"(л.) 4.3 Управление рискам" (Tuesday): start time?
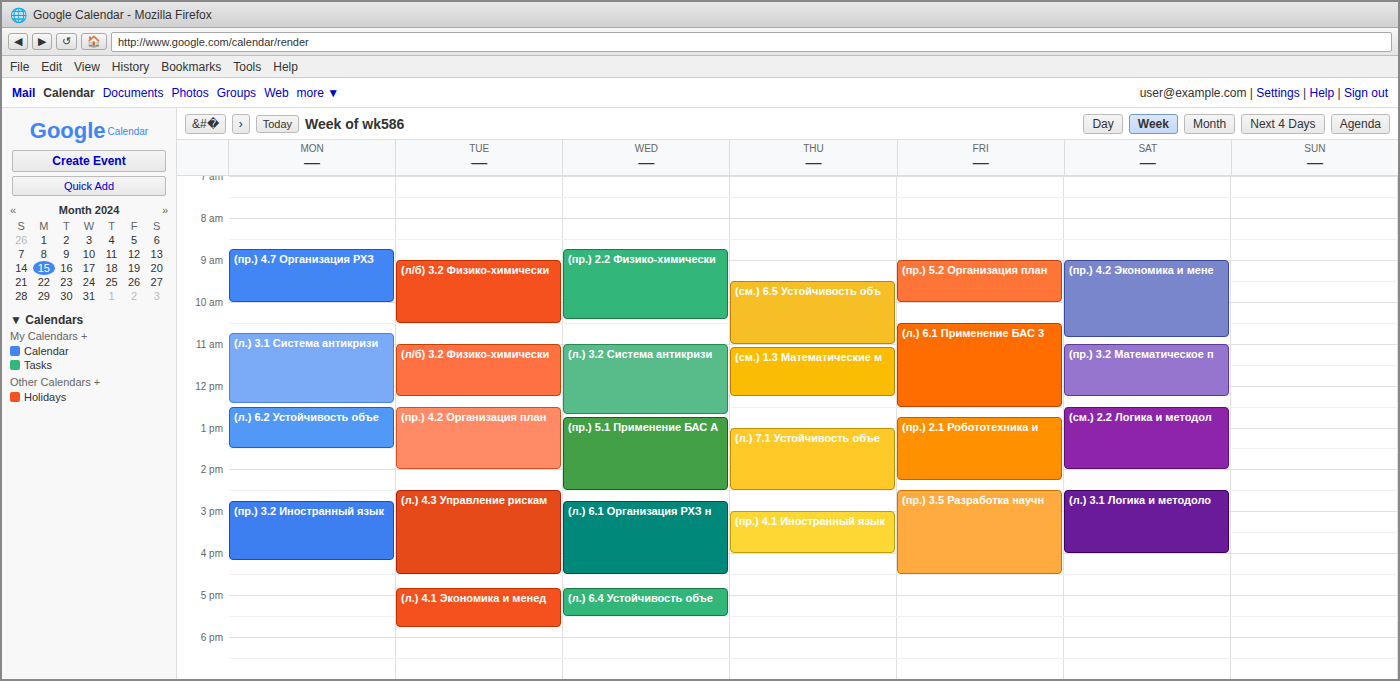
14:30